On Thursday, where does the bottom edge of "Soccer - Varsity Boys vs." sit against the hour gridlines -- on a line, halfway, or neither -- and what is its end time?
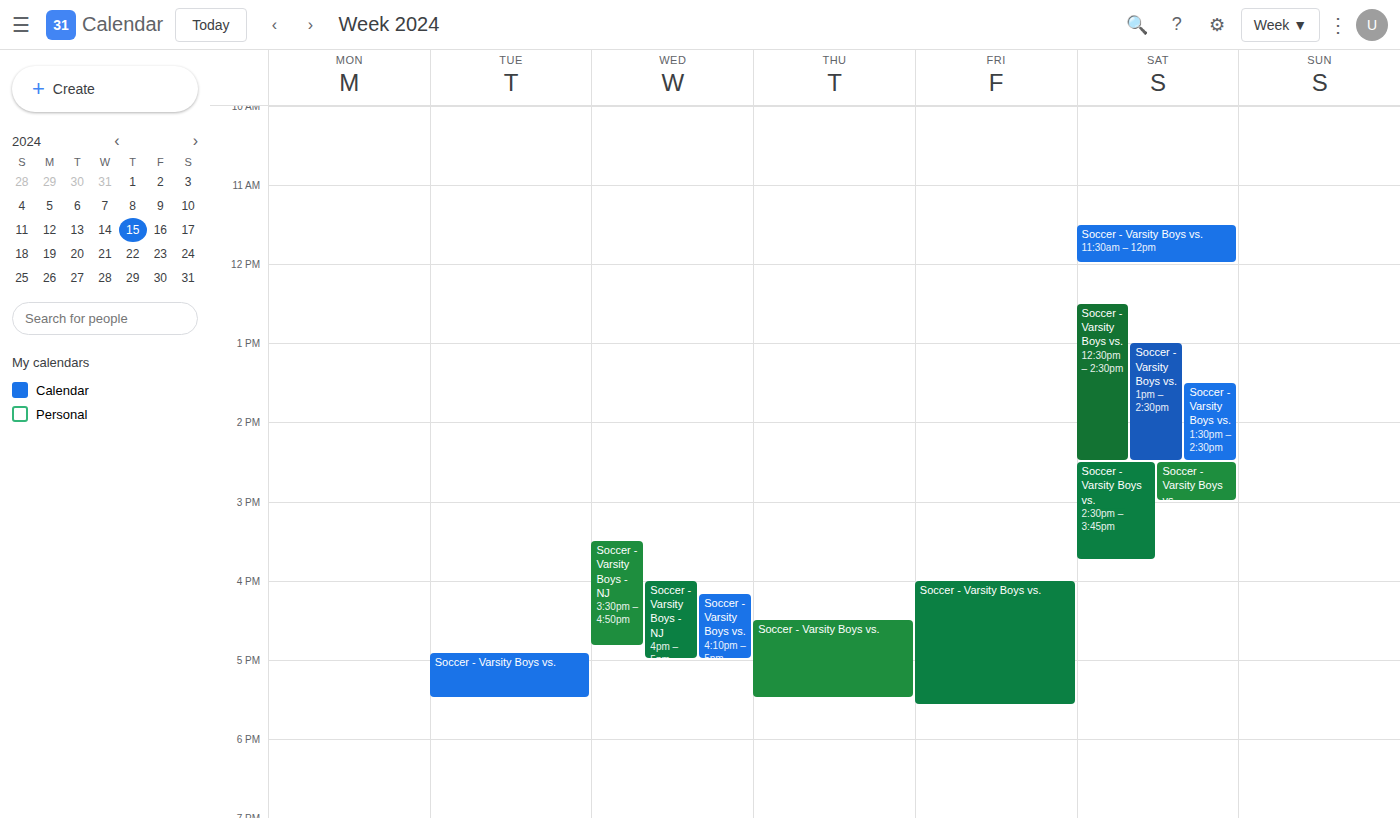
5:30 PM -- halfway between the 5 PM and 6 PM lines.